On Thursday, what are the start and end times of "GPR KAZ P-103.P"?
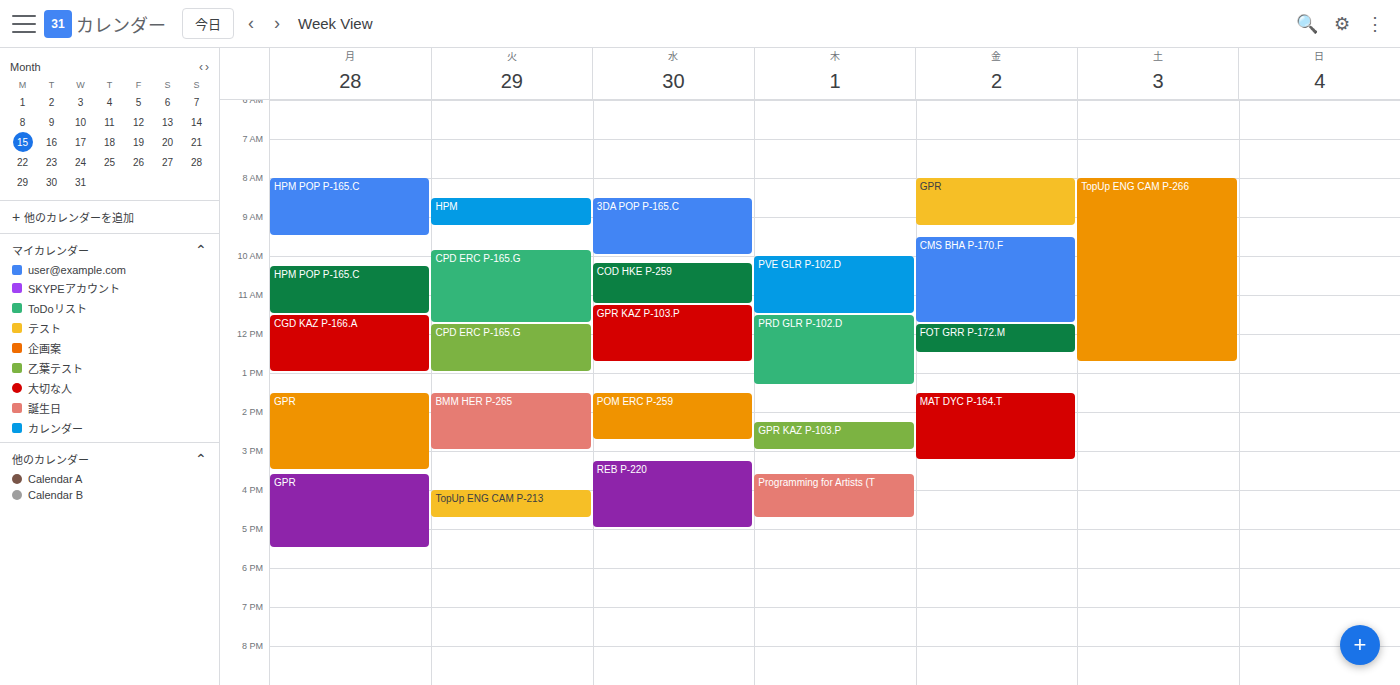
2:15 PM to 3:00 PM